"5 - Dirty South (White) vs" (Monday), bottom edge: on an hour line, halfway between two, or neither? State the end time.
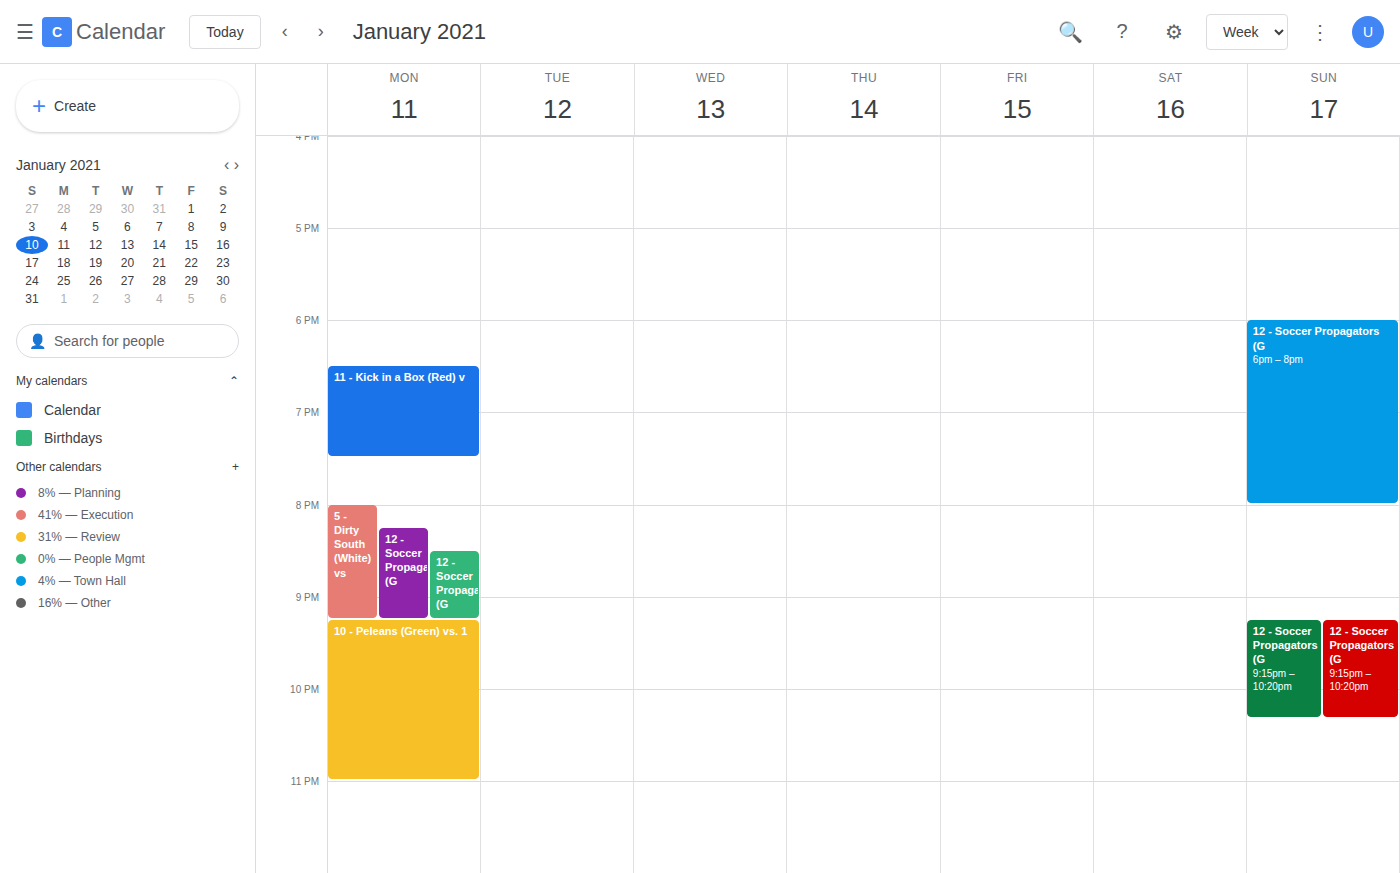
9:15 PM -- neither: a quarter of the way from the 9 PM line to the 10 PM line.